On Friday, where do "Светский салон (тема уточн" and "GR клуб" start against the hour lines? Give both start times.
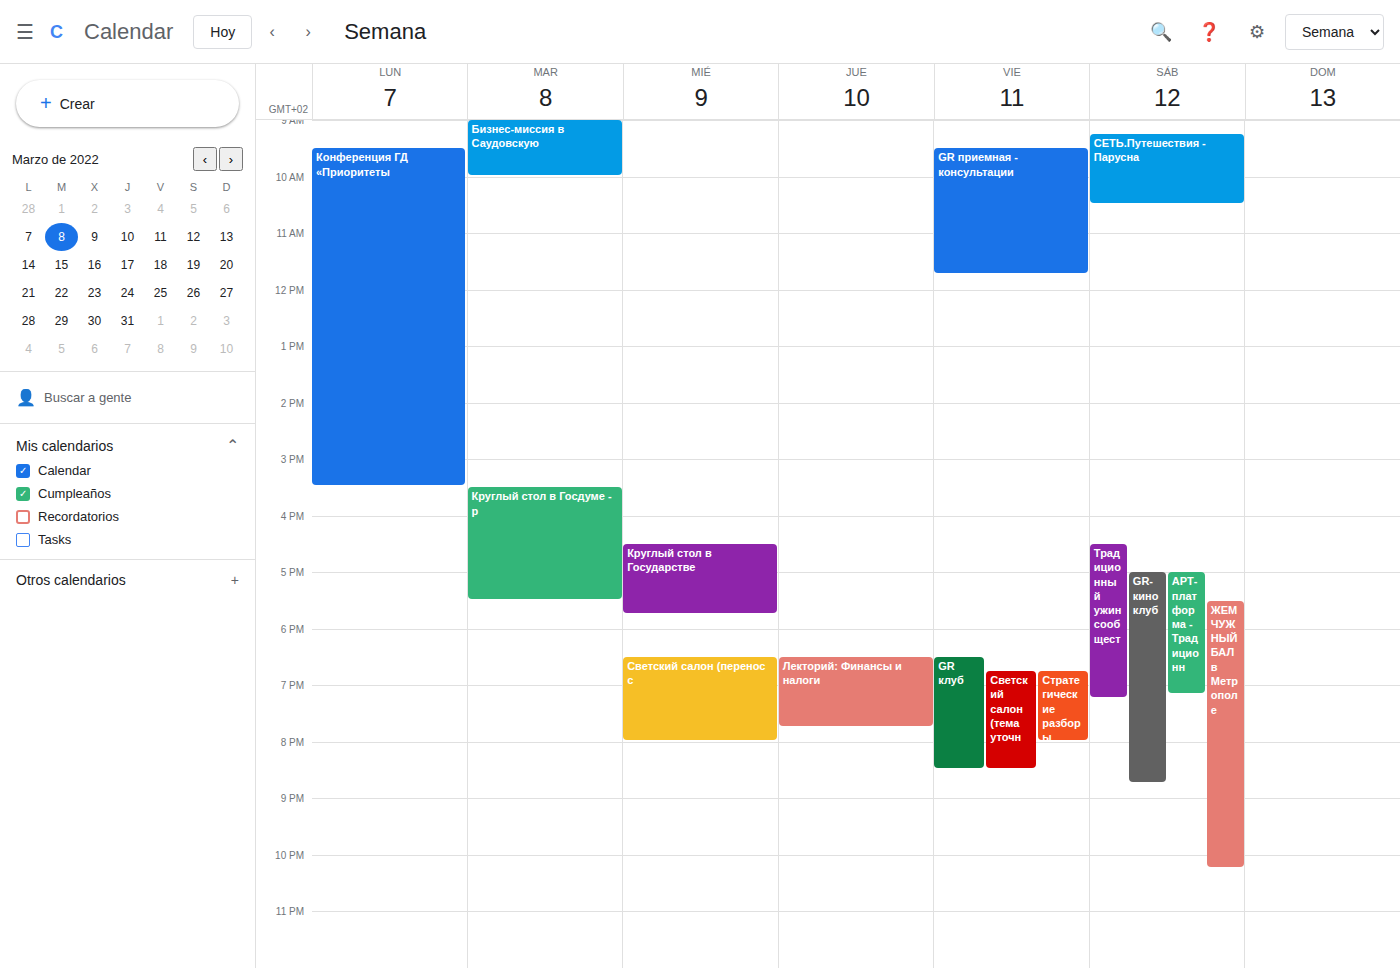
"Светский салон (тема уточн": 6:45 PM, neither: three quarters of the way from the 6 PM line to the 7 PM line. "GR клуб": 6:30 PM, halfway between the 6 PM and 7 PM lines.